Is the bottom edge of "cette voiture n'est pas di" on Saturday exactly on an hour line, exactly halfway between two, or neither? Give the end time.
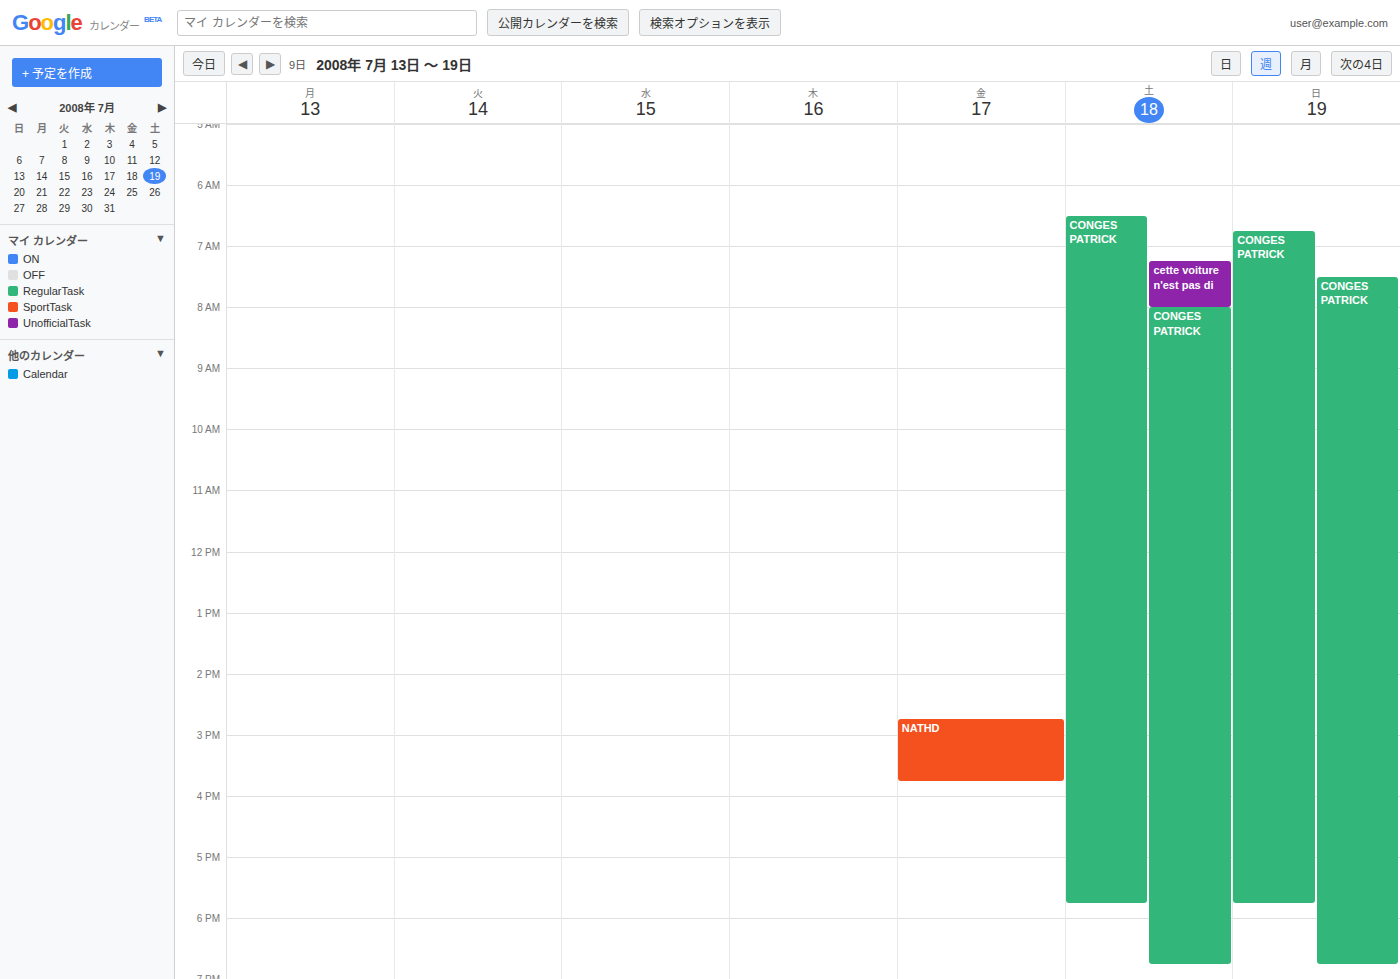
8:00 AM -- exactly on the 8 AM line.